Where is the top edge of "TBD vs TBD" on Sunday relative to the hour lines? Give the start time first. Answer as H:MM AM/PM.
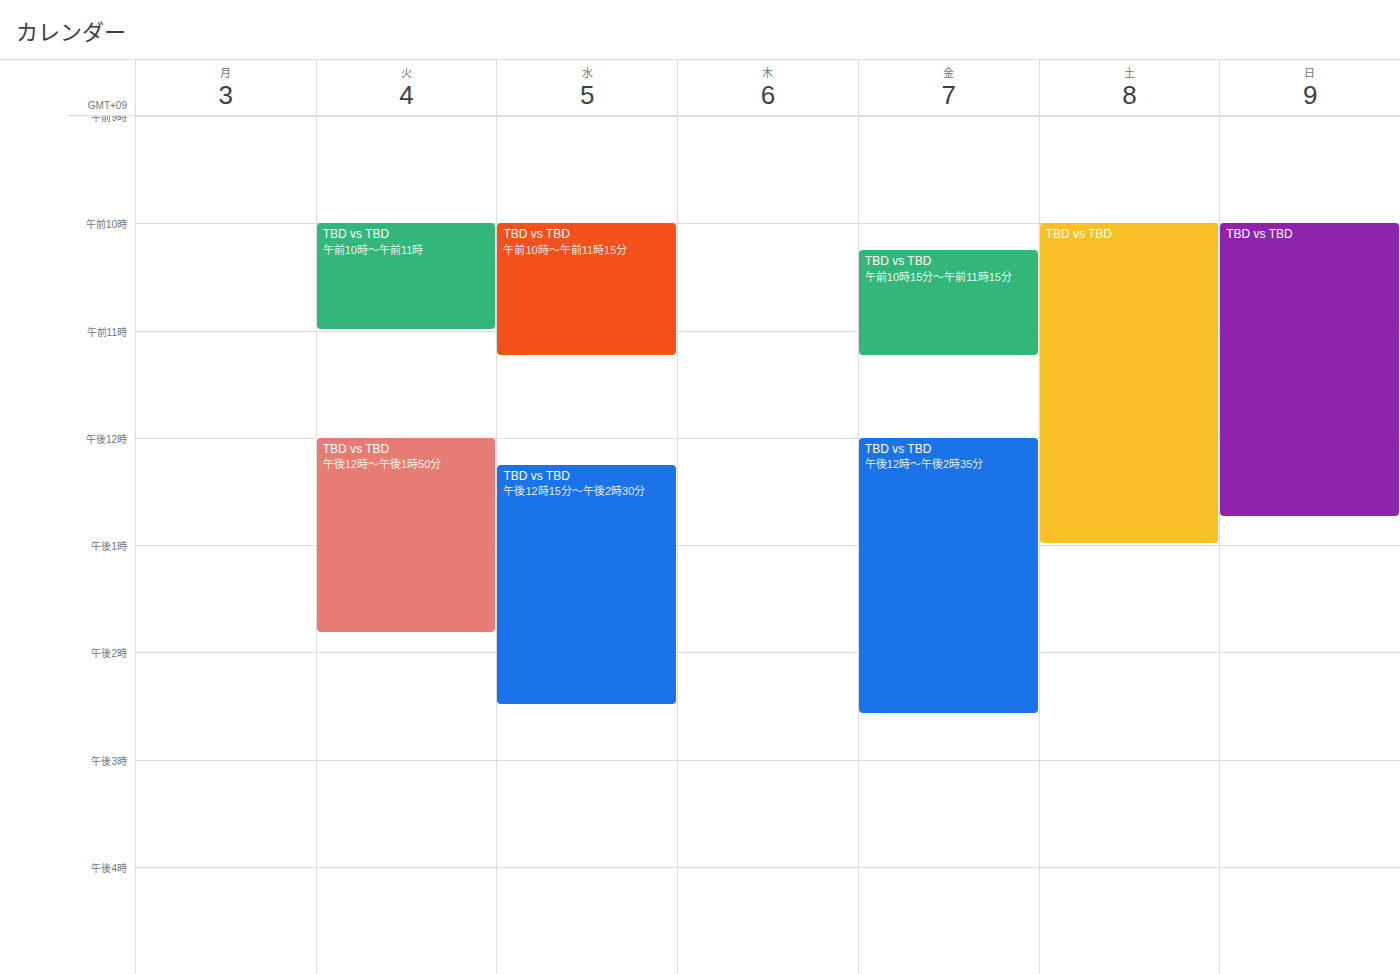
10:00 AM -- exactly on the 10 AM line.